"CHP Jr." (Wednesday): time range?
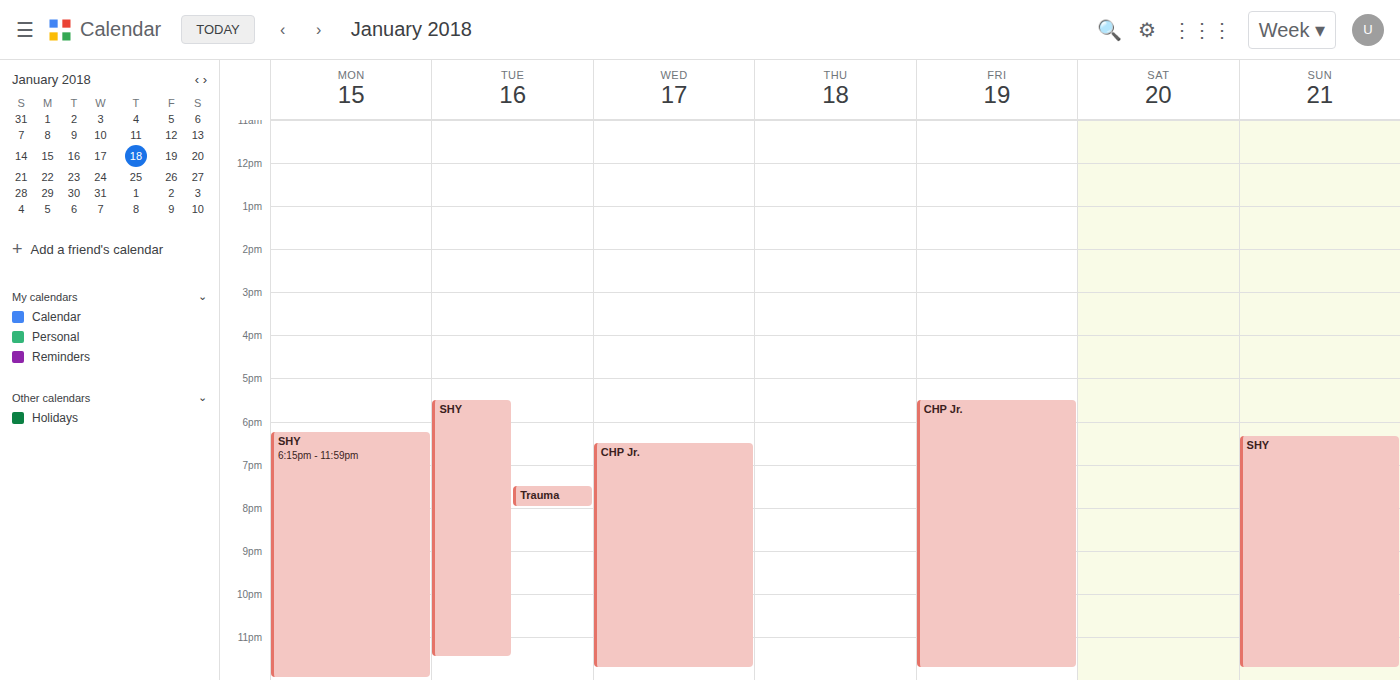
6:30 PM to 11:45 PM